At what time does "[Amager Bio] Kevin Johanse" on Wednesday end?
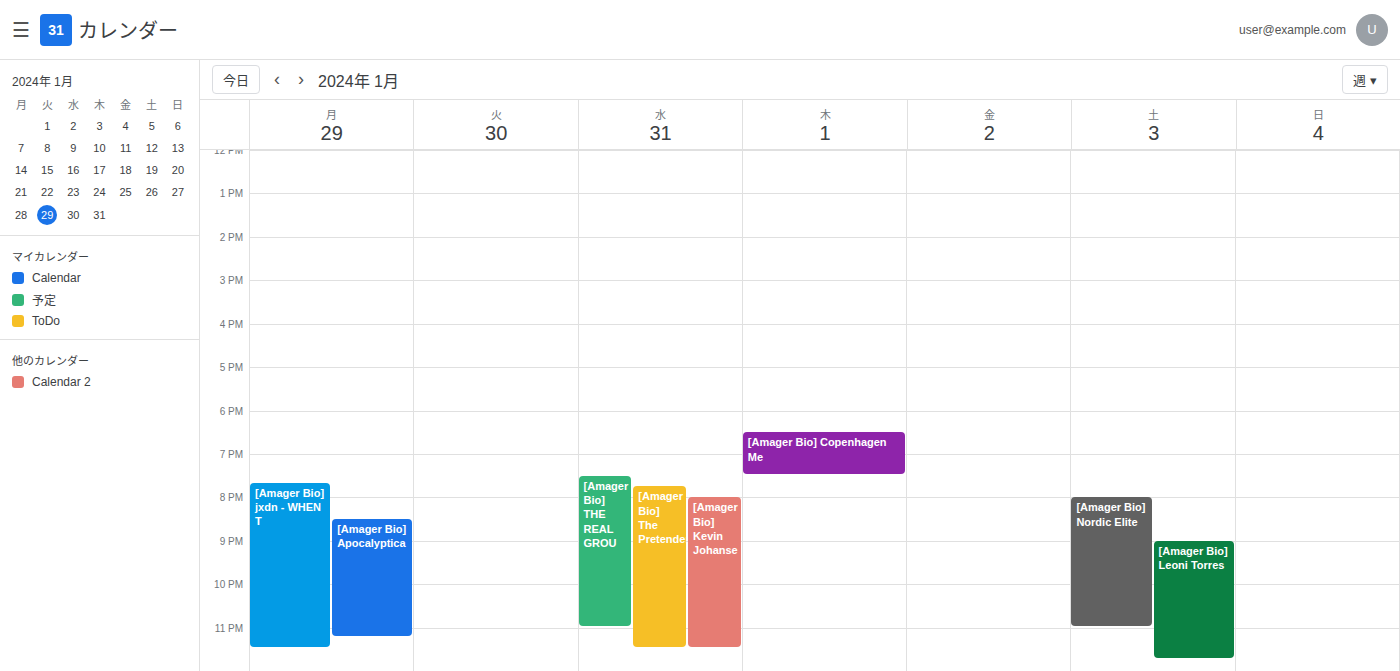
11:30 PM